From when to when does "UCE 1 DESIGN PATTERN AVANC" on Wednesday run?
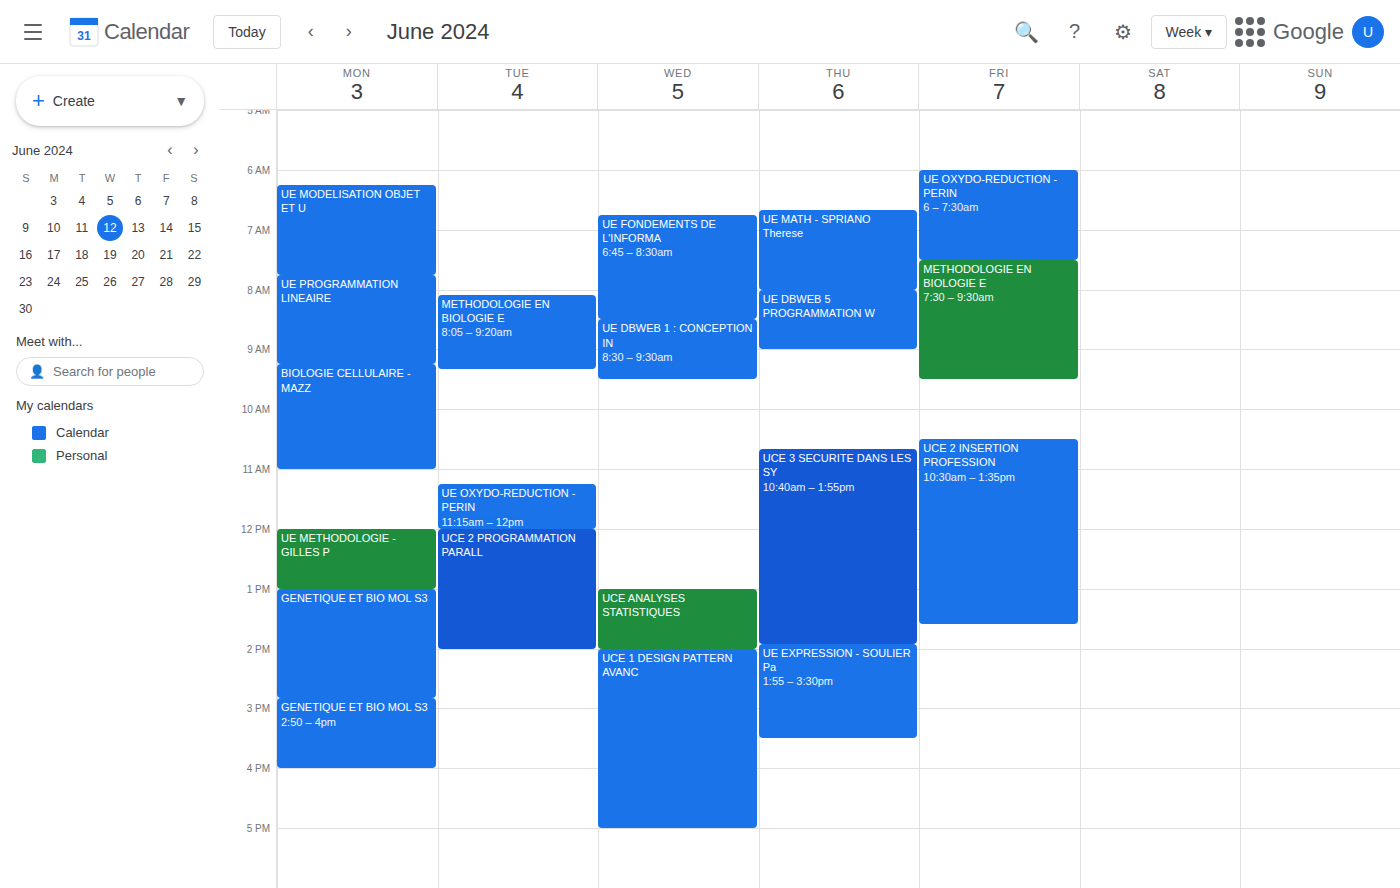
14:00 to 17:00